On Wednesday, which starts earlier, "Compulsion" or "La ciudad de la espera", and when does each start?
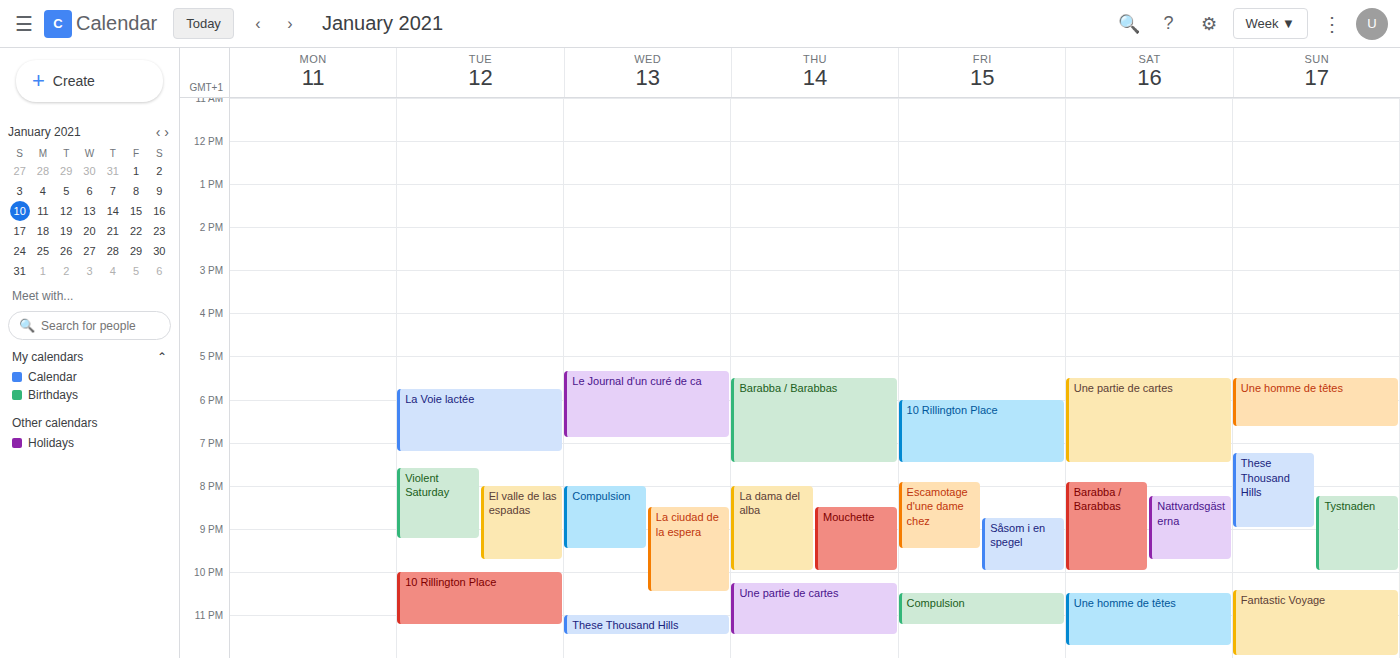
"Compulsion" 8:00 PM; "La ciudad de la espera" 8:30 PM.